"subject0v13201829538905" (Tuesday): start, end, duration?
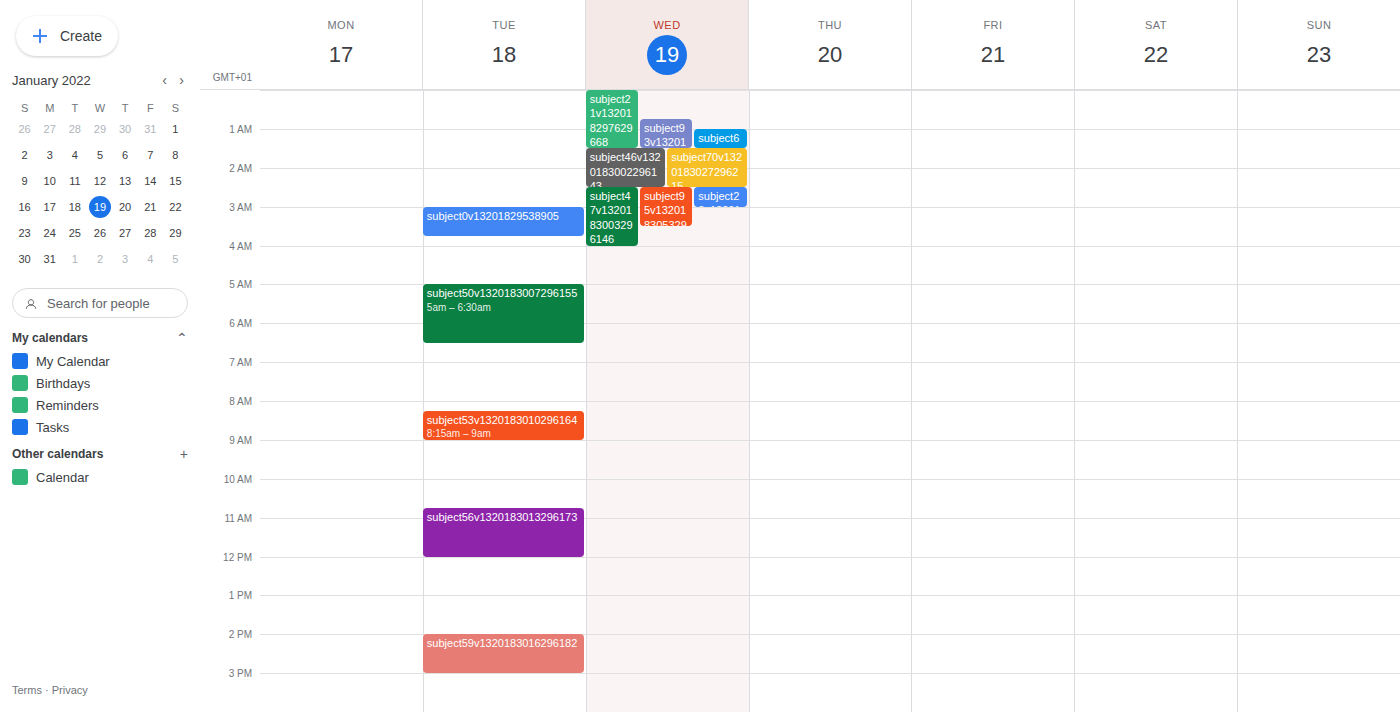
3:00 AM to 3:45 AM, 45 minutes